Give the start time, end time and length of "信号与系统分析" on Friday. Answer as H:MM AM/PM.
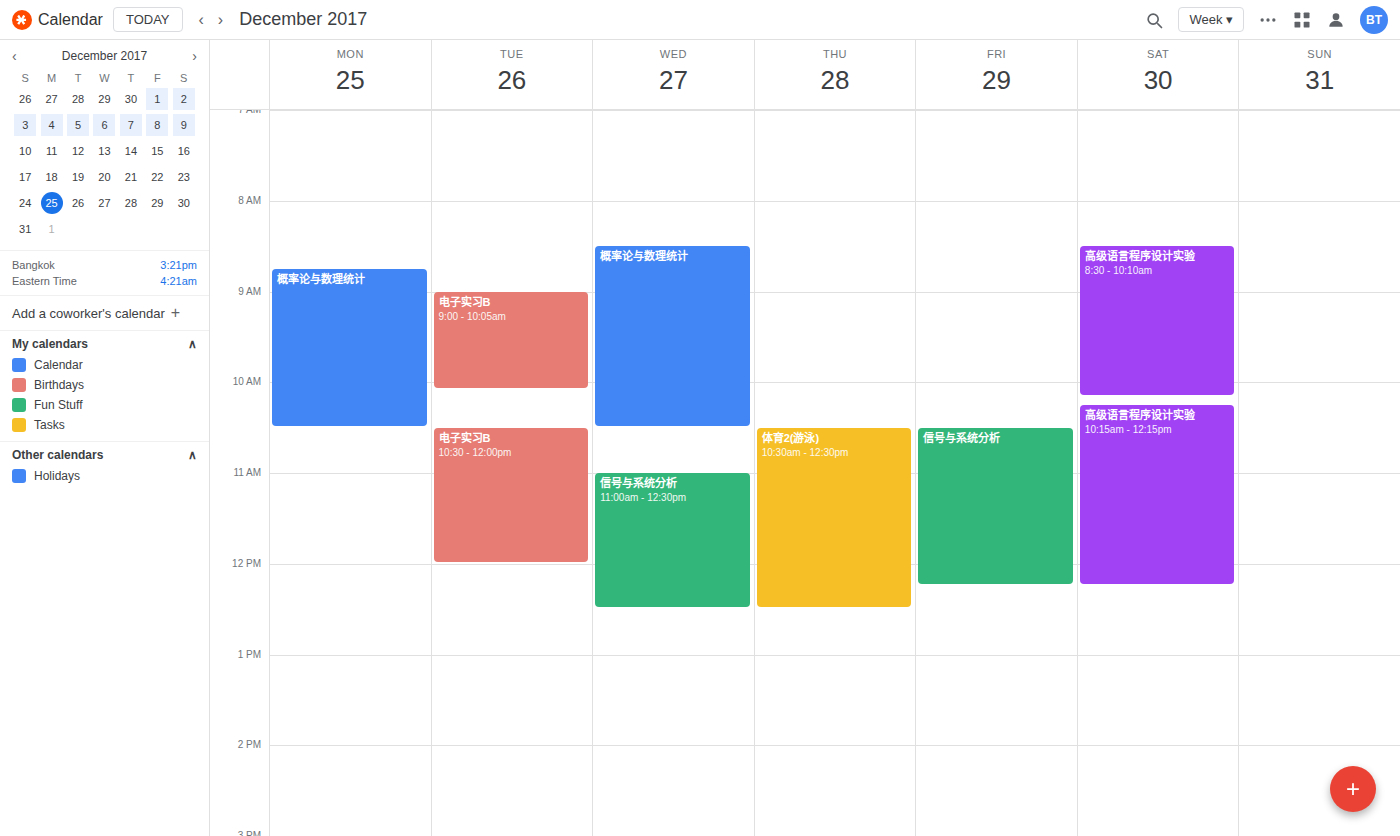
10:30 AM to 12:15 PM, 1 hour 45 minutes